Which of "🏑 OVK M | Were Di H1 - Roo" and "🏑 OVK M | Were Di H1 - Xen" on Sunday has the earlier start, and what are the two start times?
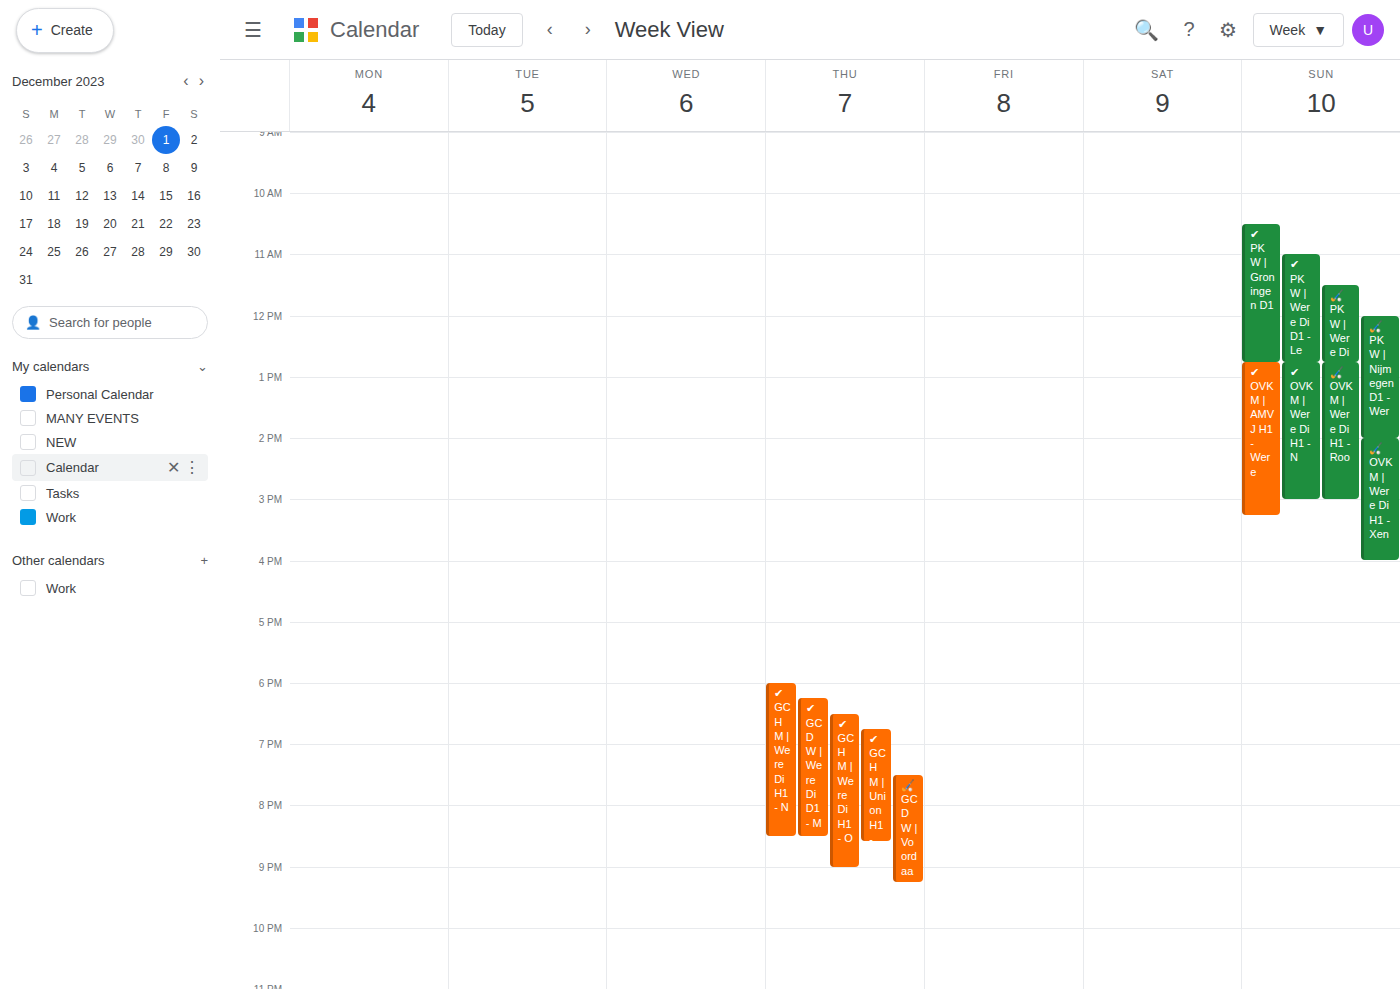
"🏑 OVK M | Were Di H1 - Roo" 12:45 PM; "🏑 OVK M | Were Di H1 - Xen" 2:00 PM.